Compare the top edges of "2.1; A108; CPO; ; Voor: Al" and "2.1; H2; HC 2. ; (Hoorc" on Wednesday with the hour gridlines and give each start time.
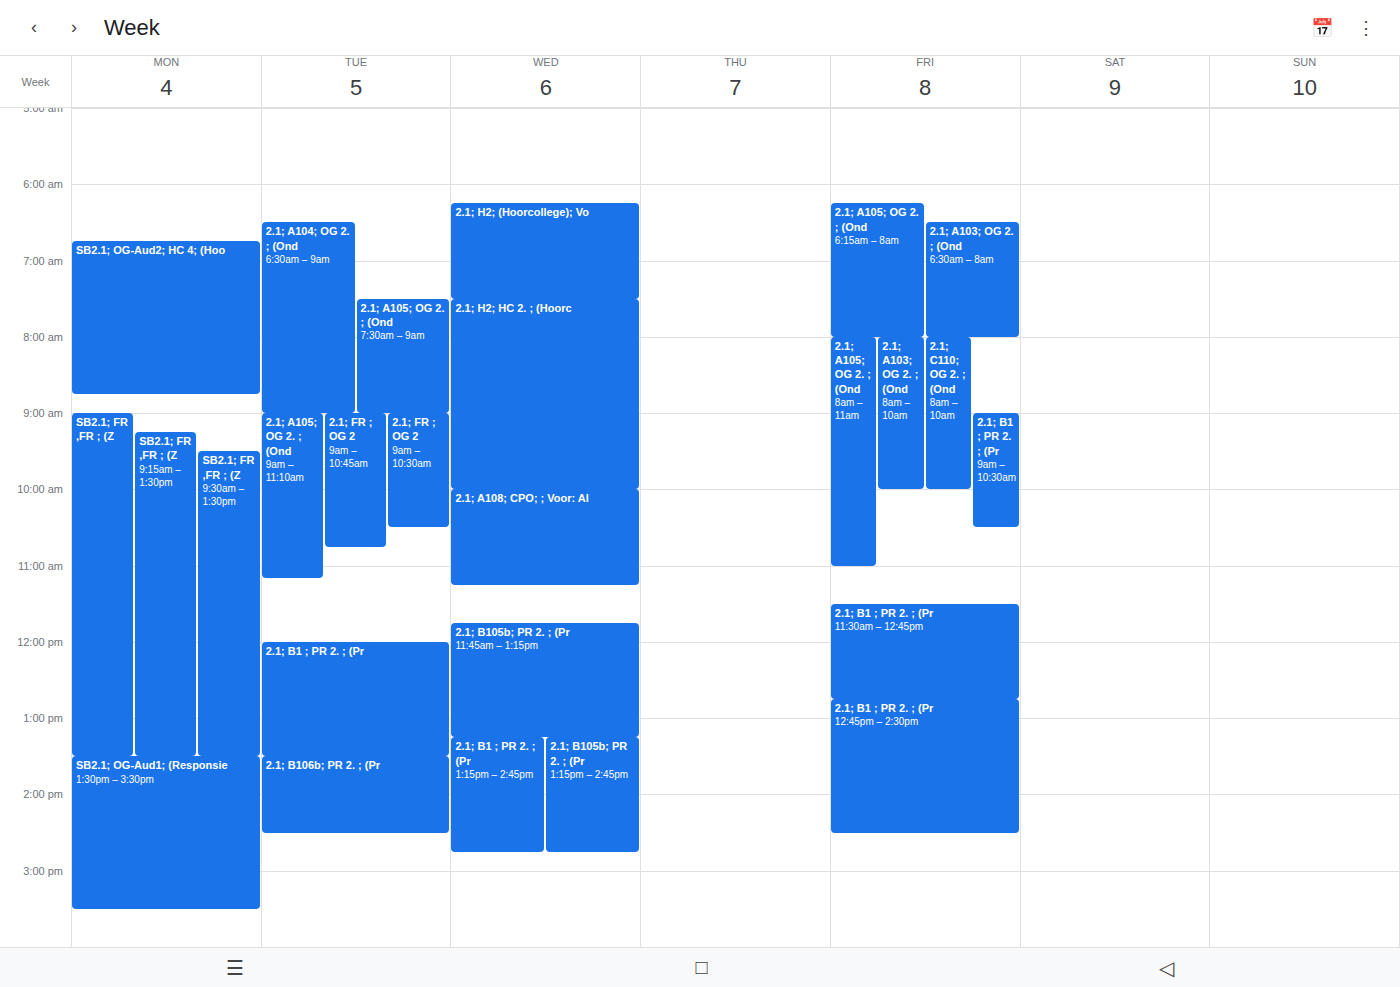
"2.1; A108; CPO; ; Voor: Al": 10:00 AM, exactly on the 10 AM line. "2.1; H2; HC 2. ; (Hoorc": 7:30 AM, halfway between the 7 AM and 8 AM lines.